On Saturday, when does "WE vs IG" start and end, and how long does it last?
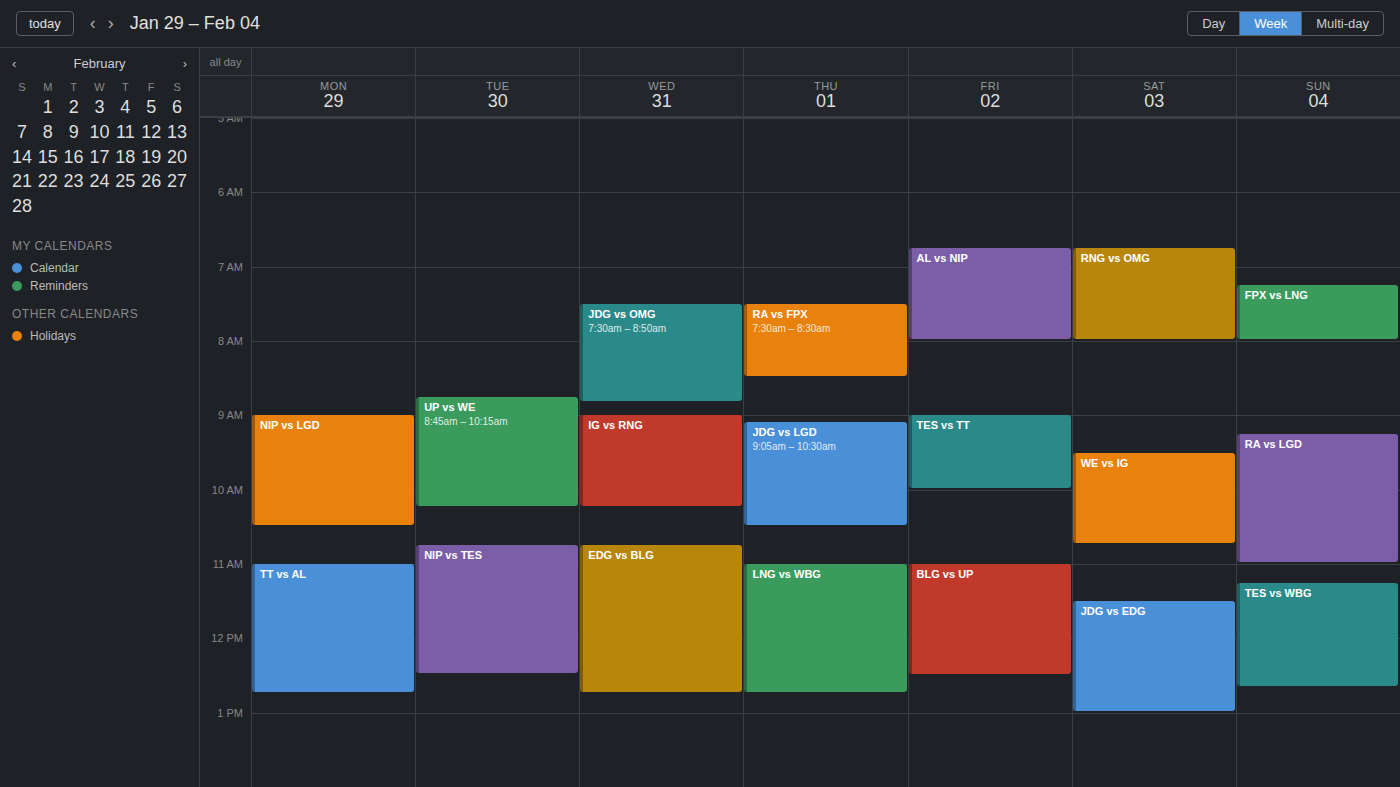
9:30 AM to 10:45 AM, 1 hour 15 minutes